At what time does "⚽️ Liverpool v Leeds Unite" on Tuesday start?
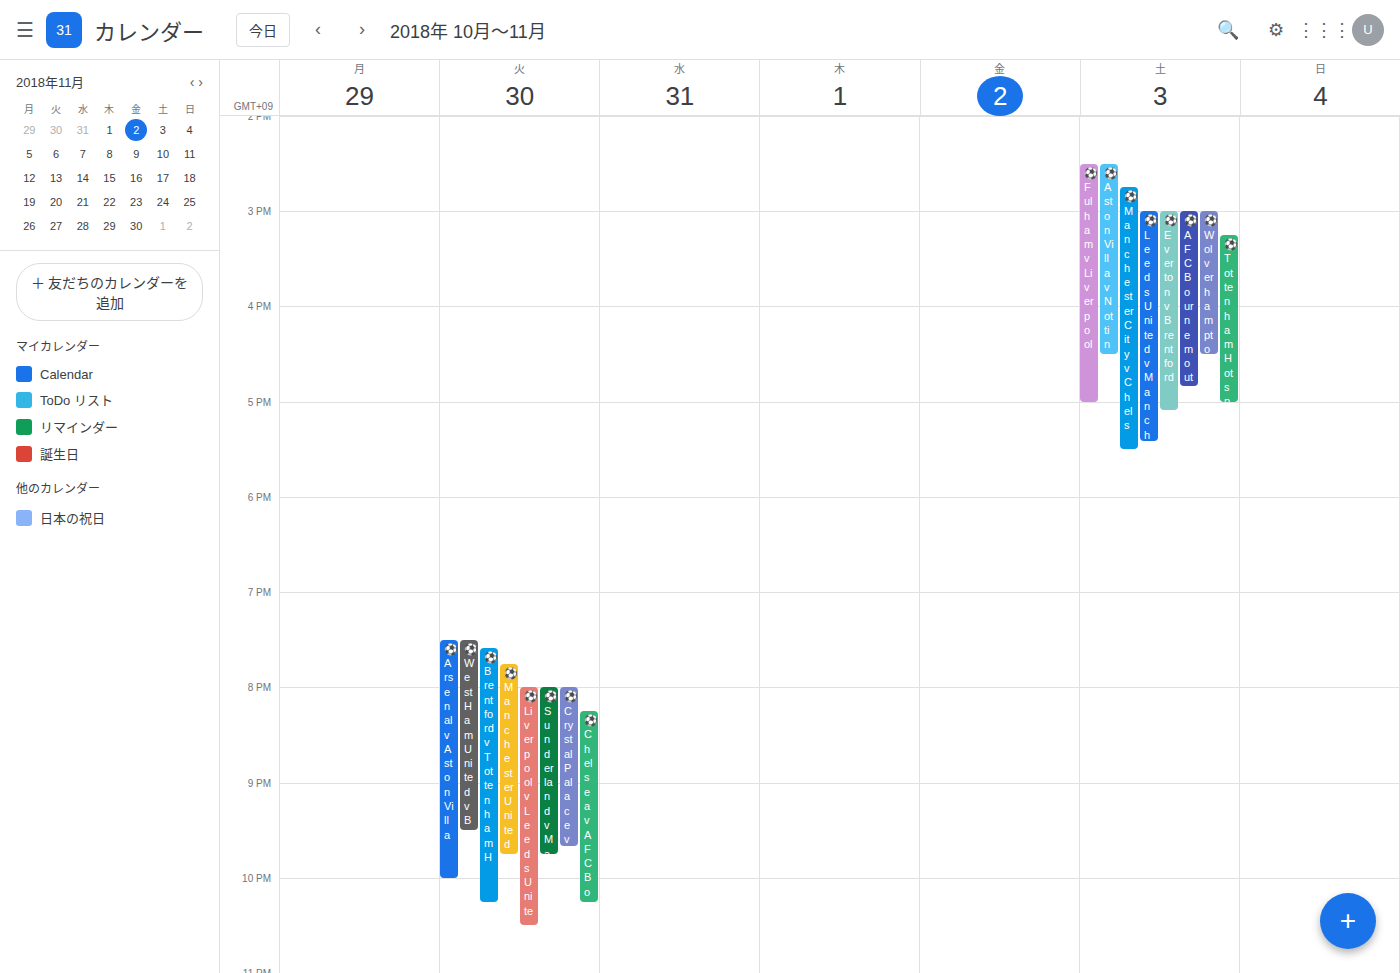
8:00 PM